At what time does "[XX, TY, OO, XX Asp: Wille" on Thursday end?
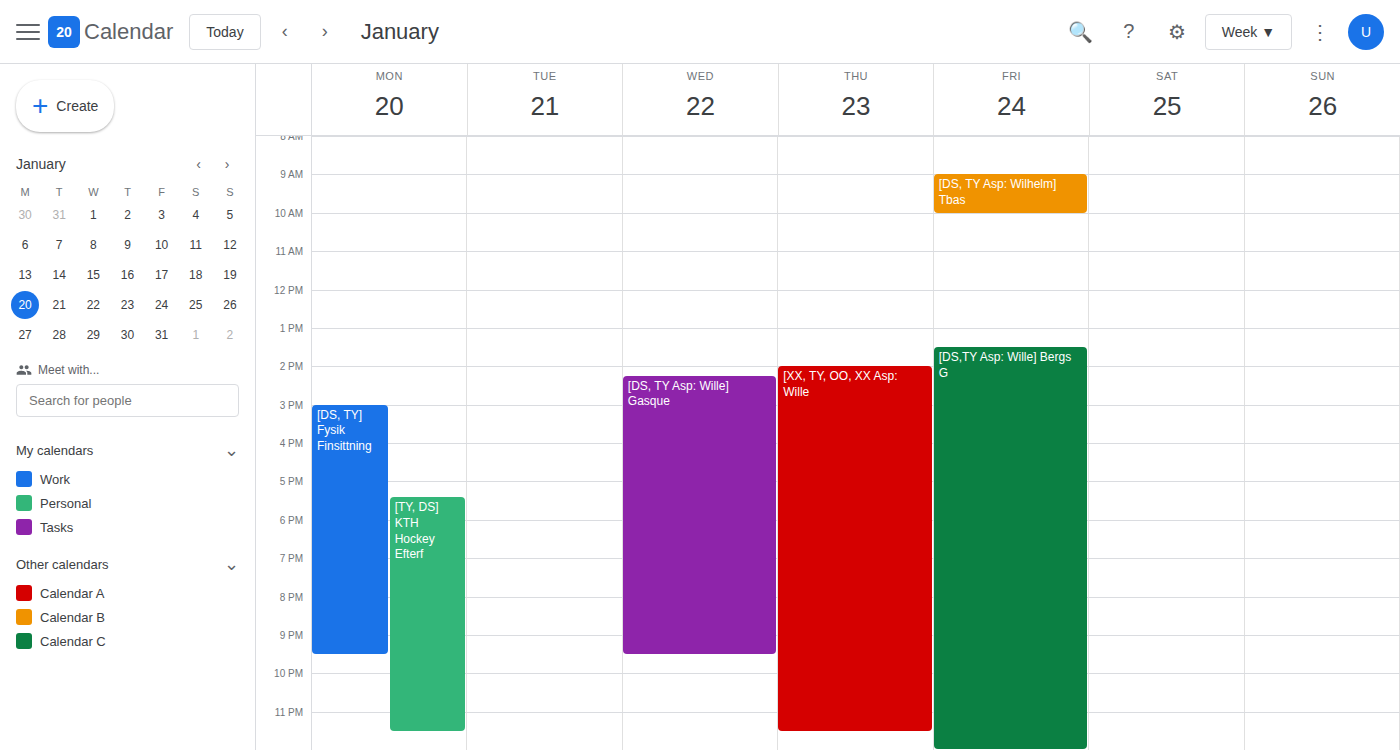
11:30 PM